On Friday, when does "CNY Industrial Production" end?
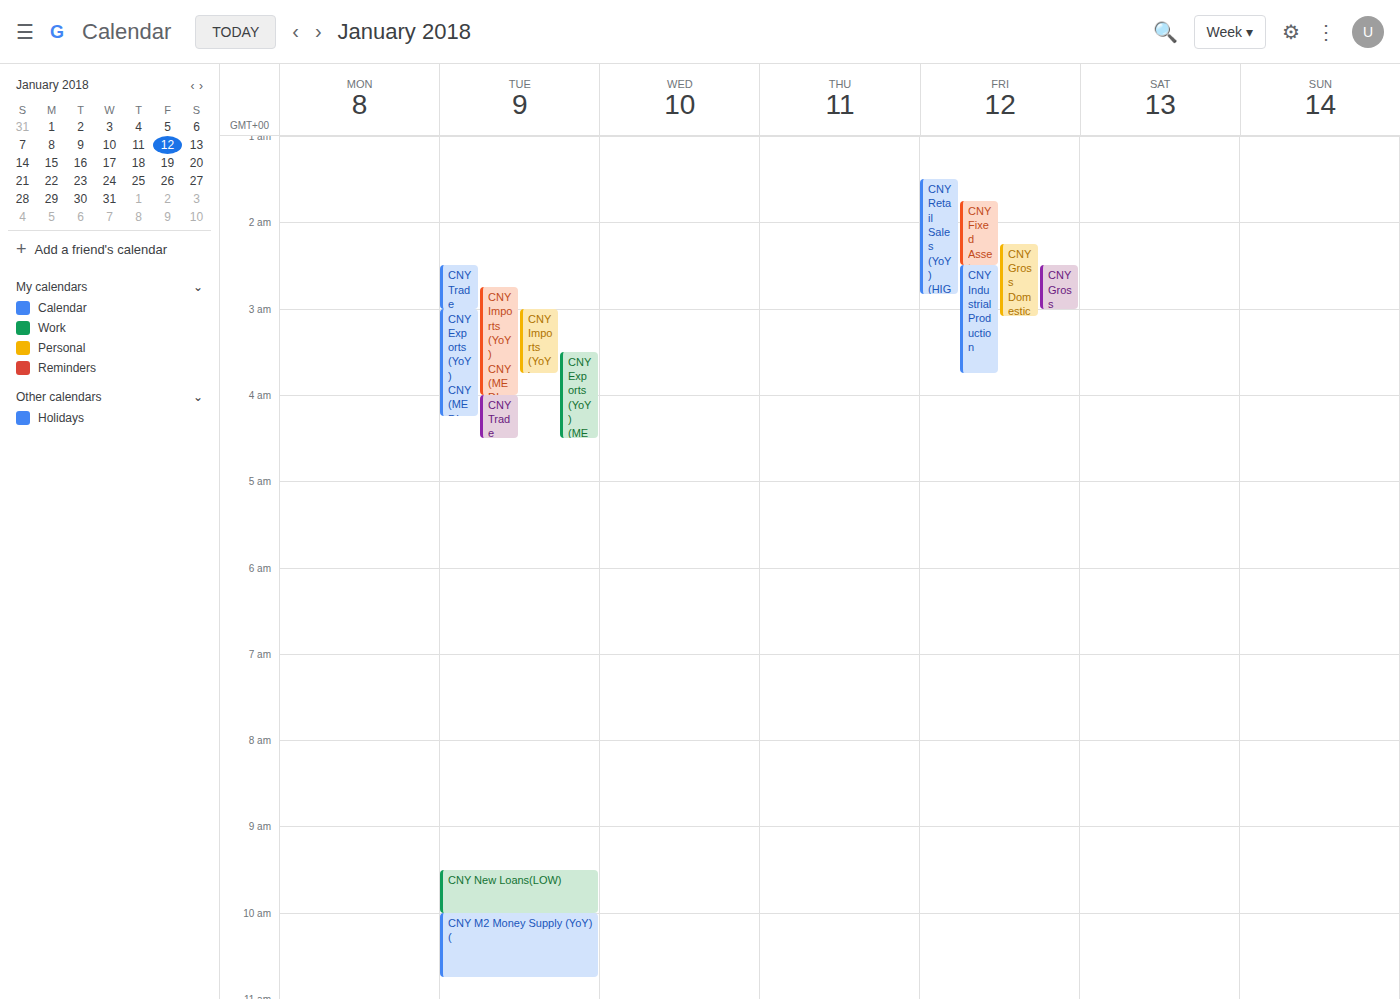
3:45 AM